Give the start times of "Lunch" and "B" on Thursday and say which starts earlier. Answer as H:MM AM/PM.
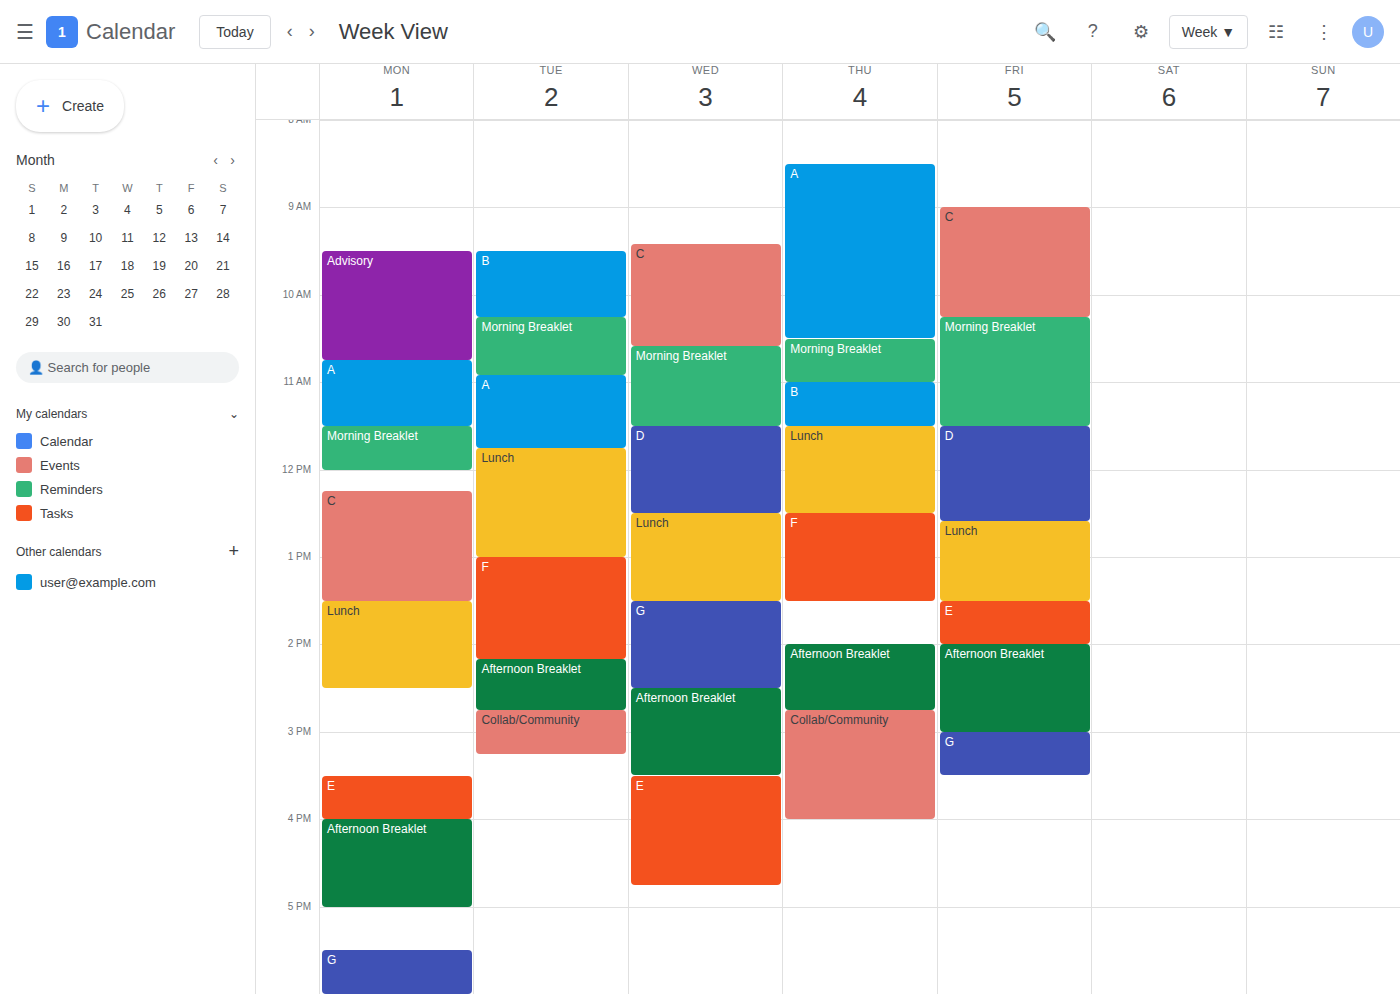
"B" 11:00 AM; "Lunch" 11:30 AM.